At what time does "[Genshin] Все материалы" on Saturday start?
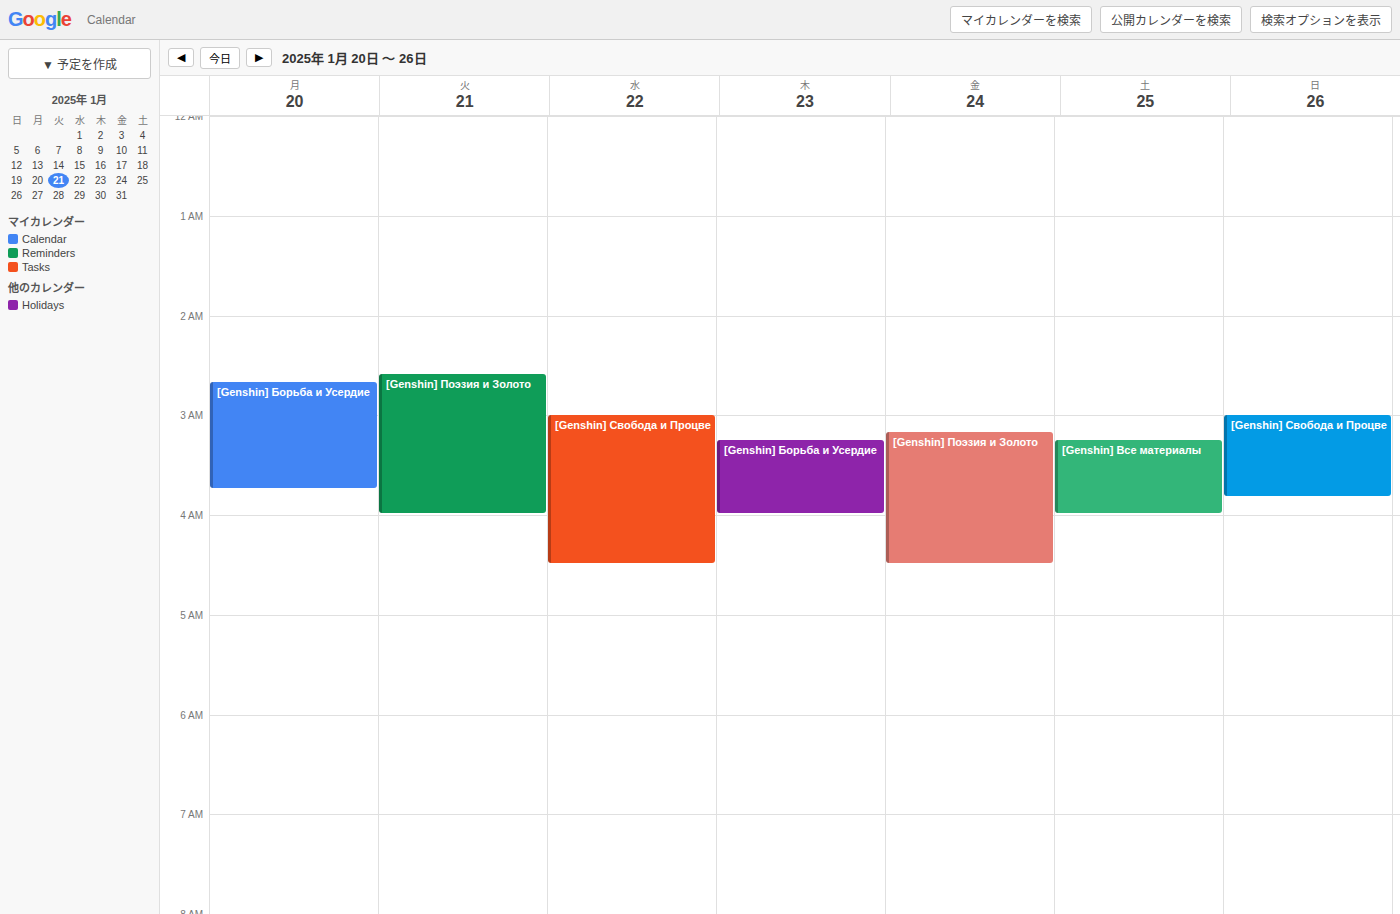
3:15 AM